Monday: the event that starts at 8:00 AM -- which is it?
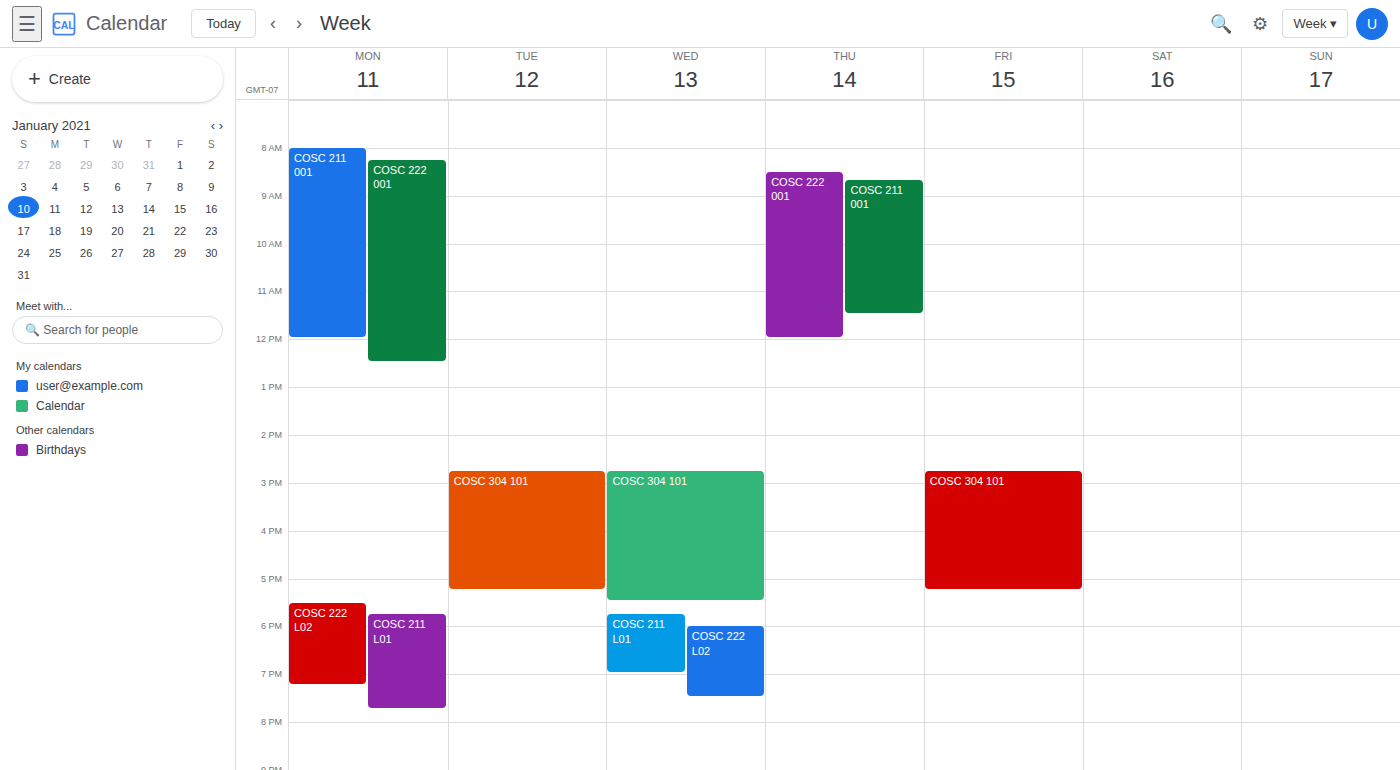
"COSC 211 001"